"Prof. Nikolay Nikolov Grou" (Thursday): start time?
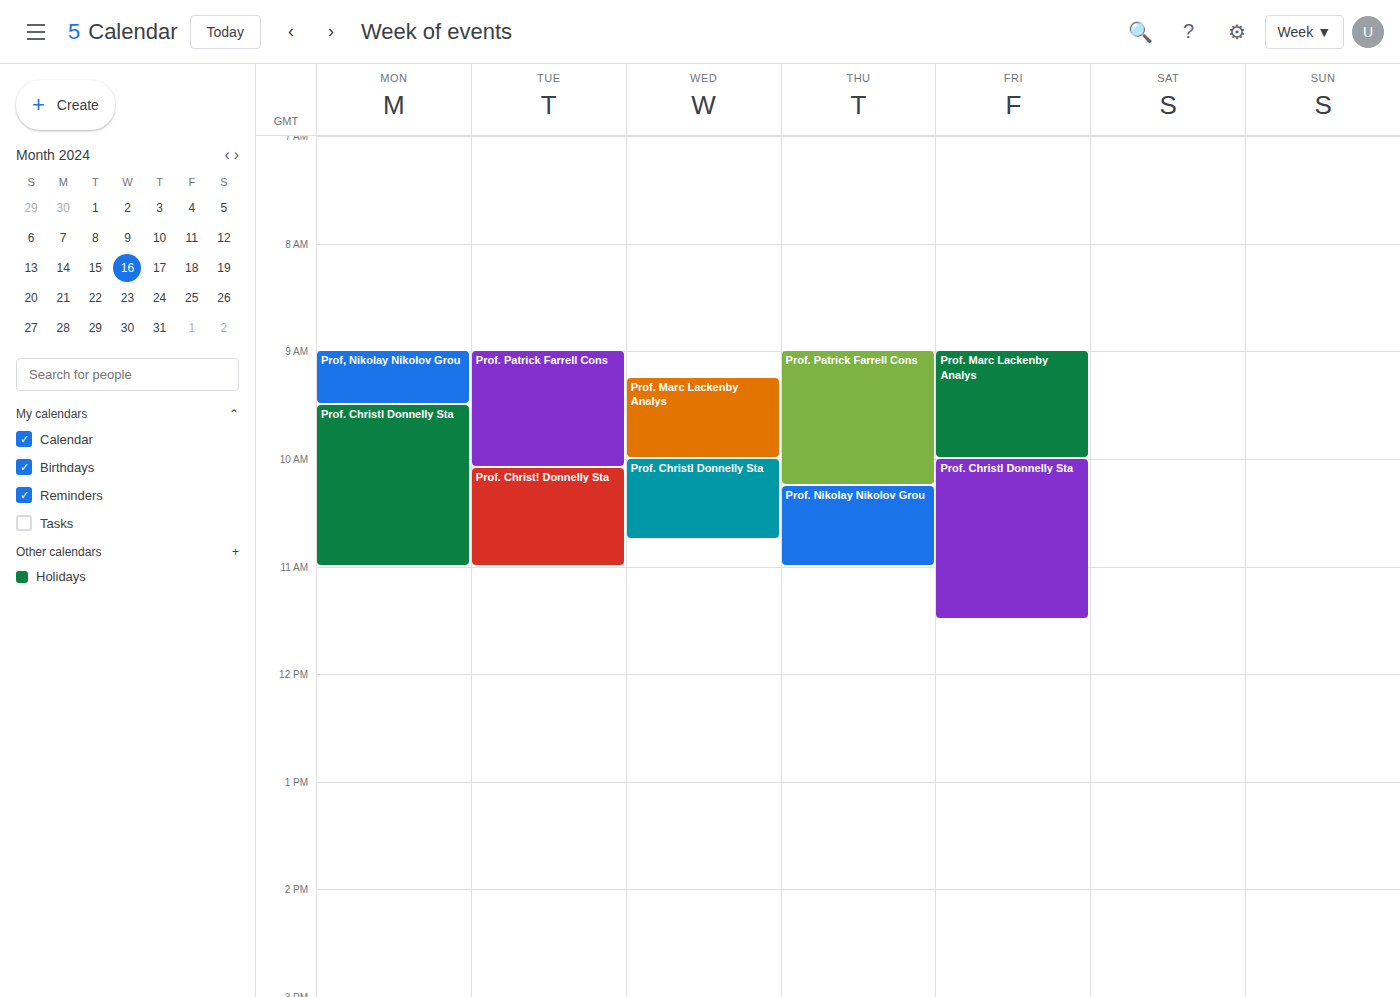
10:15